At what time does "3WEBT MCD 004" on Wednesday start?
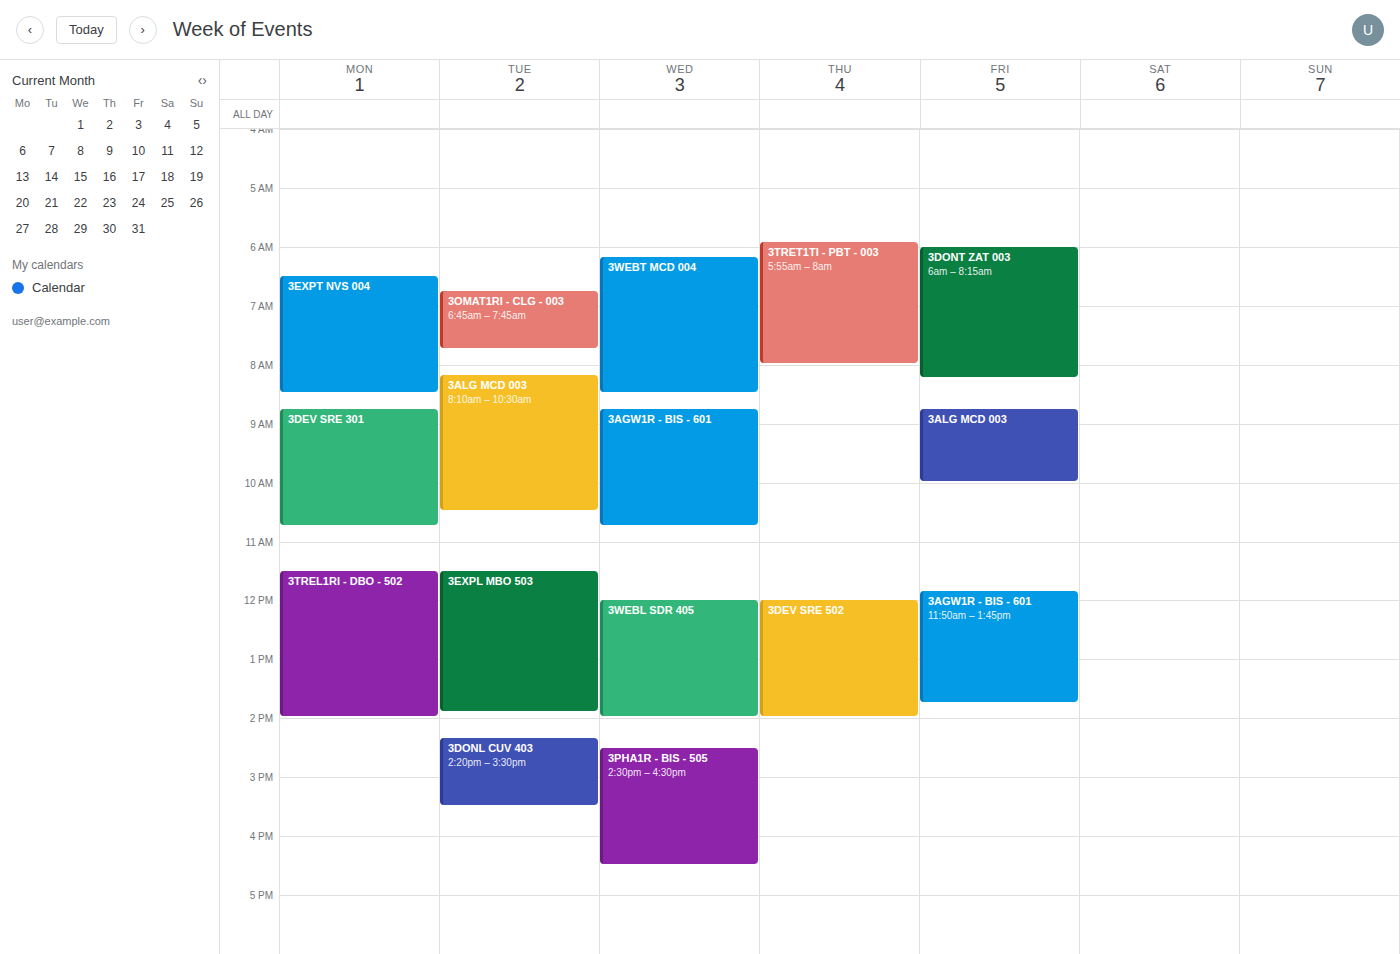
6:10 AM